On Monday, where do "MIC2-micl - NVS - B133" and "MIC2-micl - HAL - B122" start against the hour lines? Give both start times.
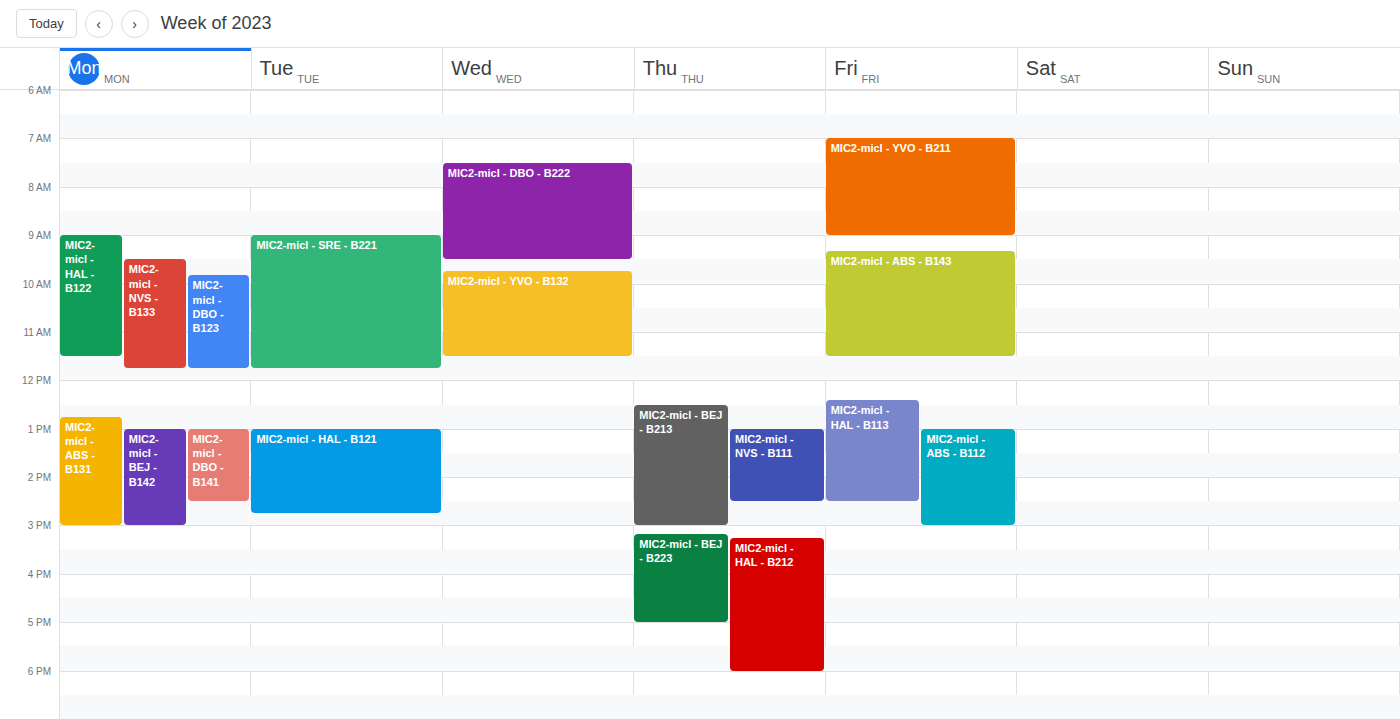
"MIC2-micl - NVS - B133": 9:30 AM, halfway between the 9 AM and 10 AM lines. "MIC2-micl - HAL - B122": 9:00 AM, exactly on the 9 AM line.